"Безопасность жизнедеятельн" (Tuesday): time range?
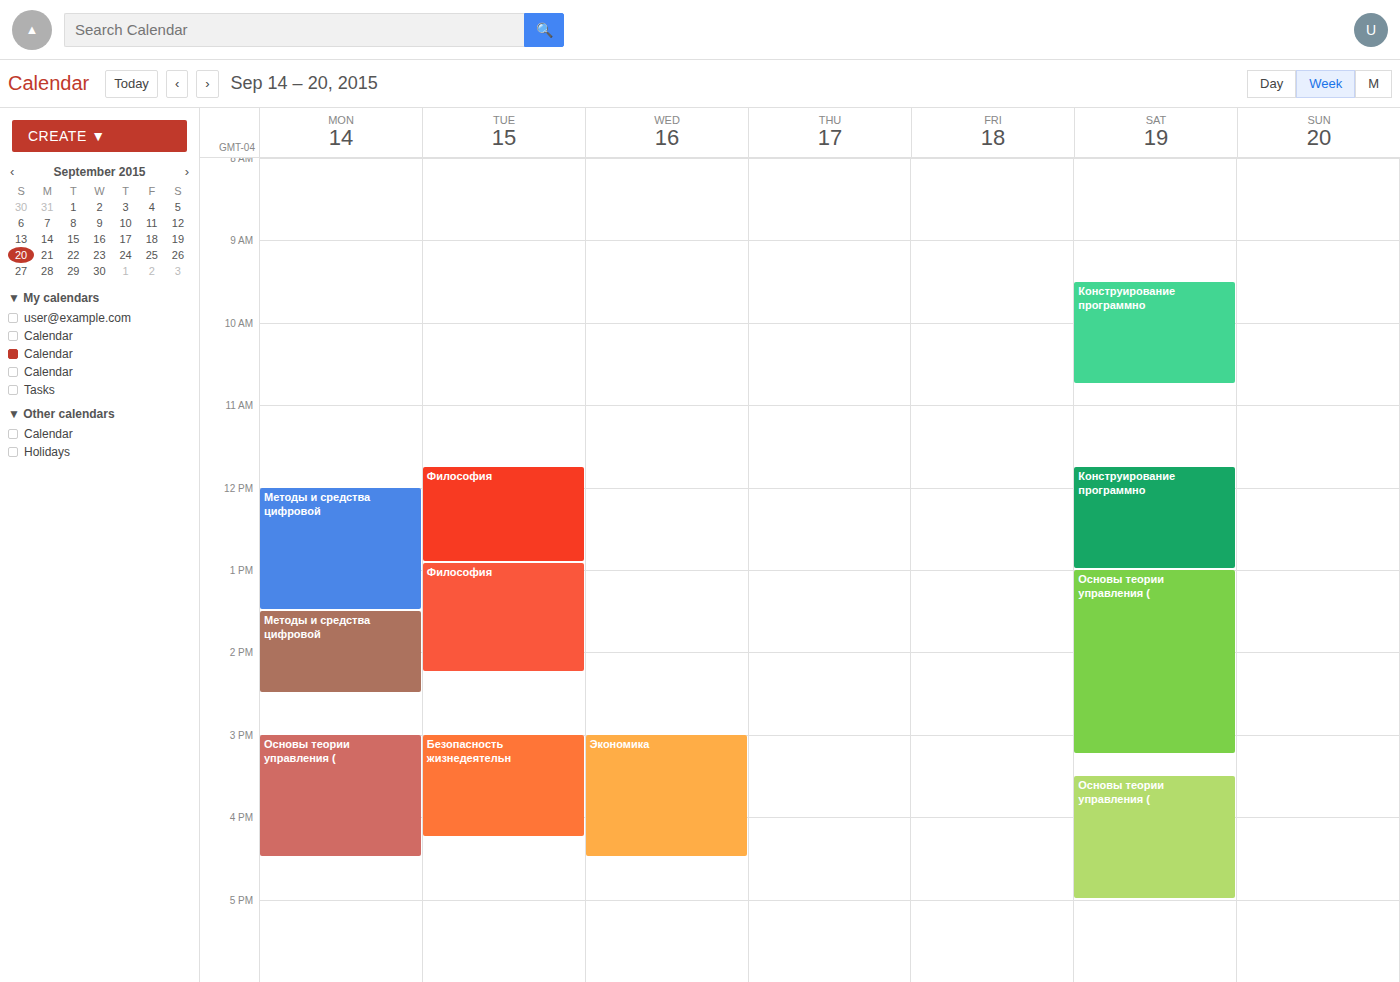
15:00 to 16:15